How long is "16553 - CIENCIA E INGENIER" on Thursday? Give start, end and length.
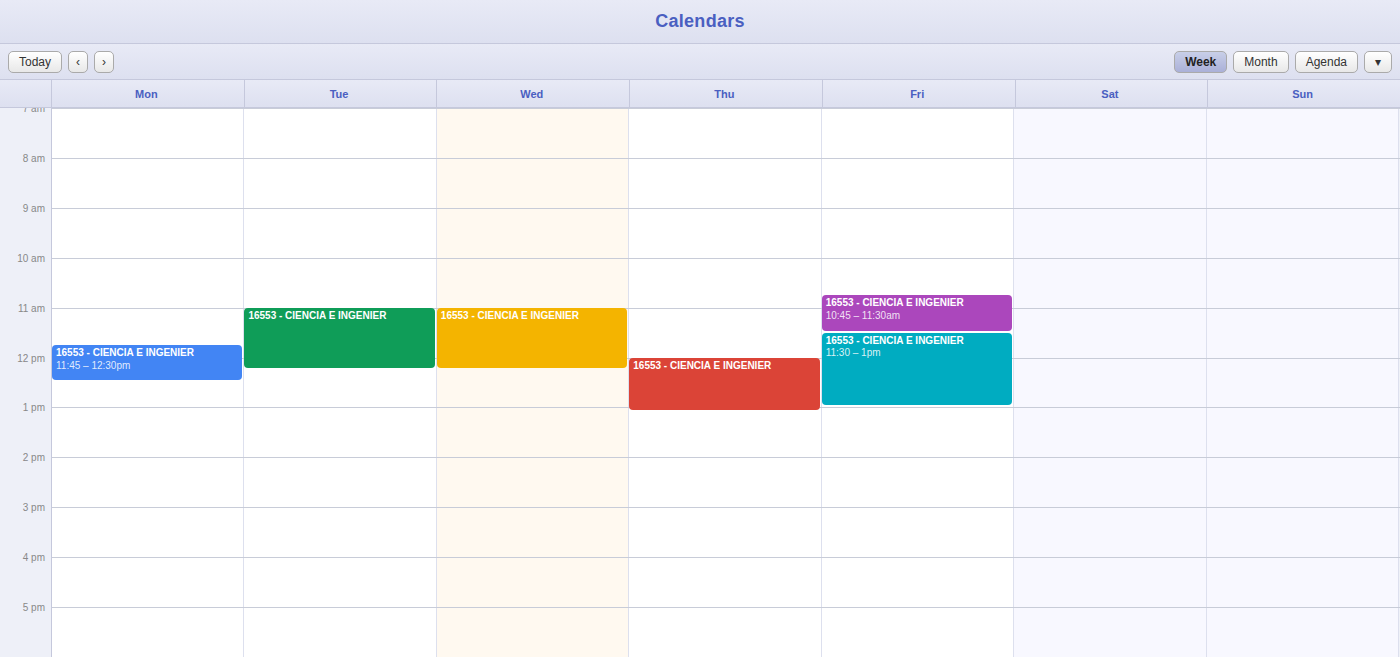
12:00 to 13:05, 1 hour 5 minutes